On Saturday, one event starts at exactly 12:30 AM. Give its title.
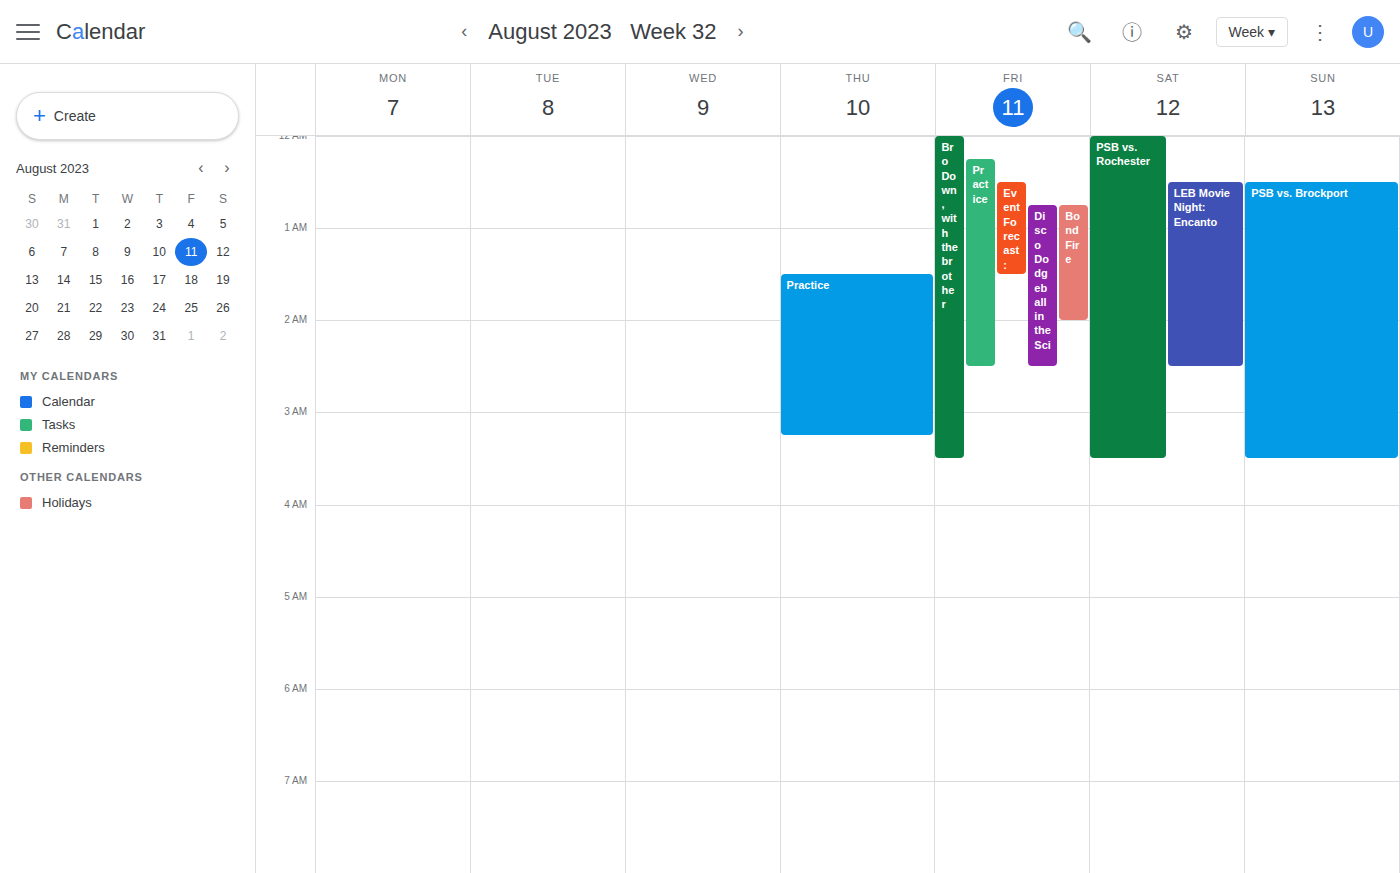
"LEB Movie Night: Encanto"